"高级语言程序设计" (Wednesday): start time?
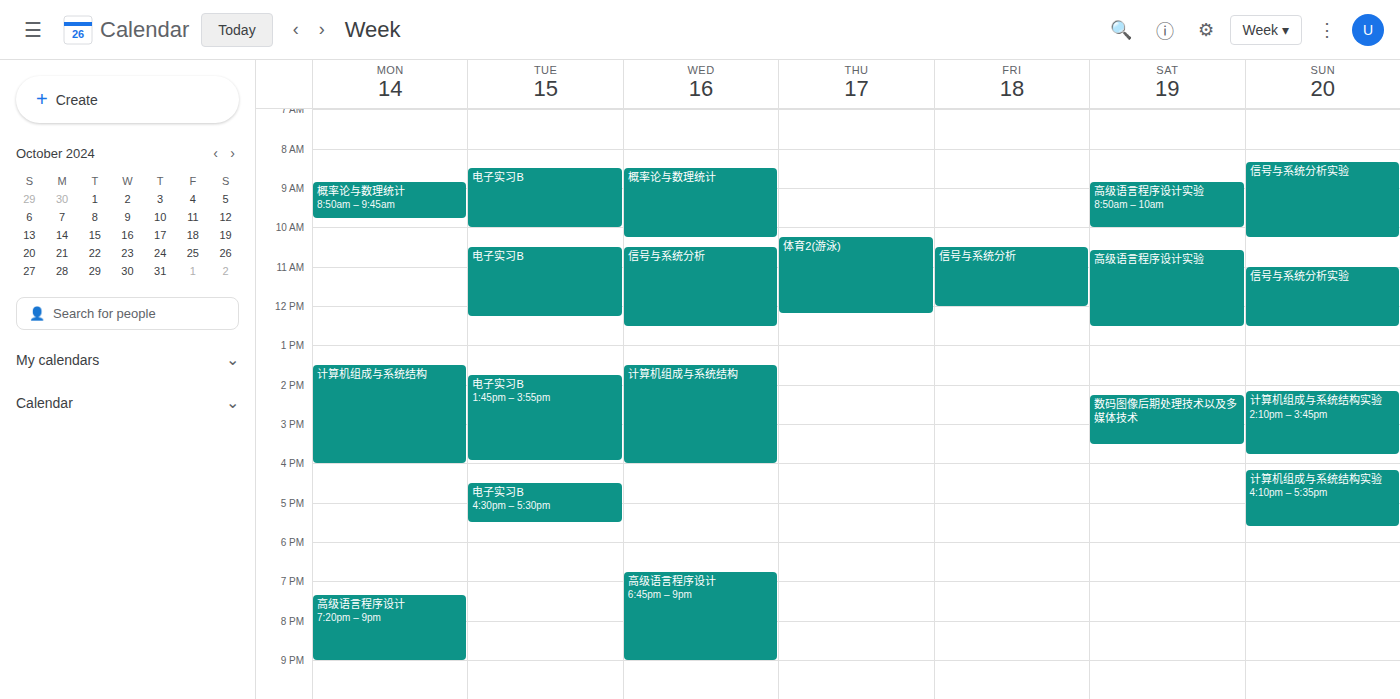
6:45 PM